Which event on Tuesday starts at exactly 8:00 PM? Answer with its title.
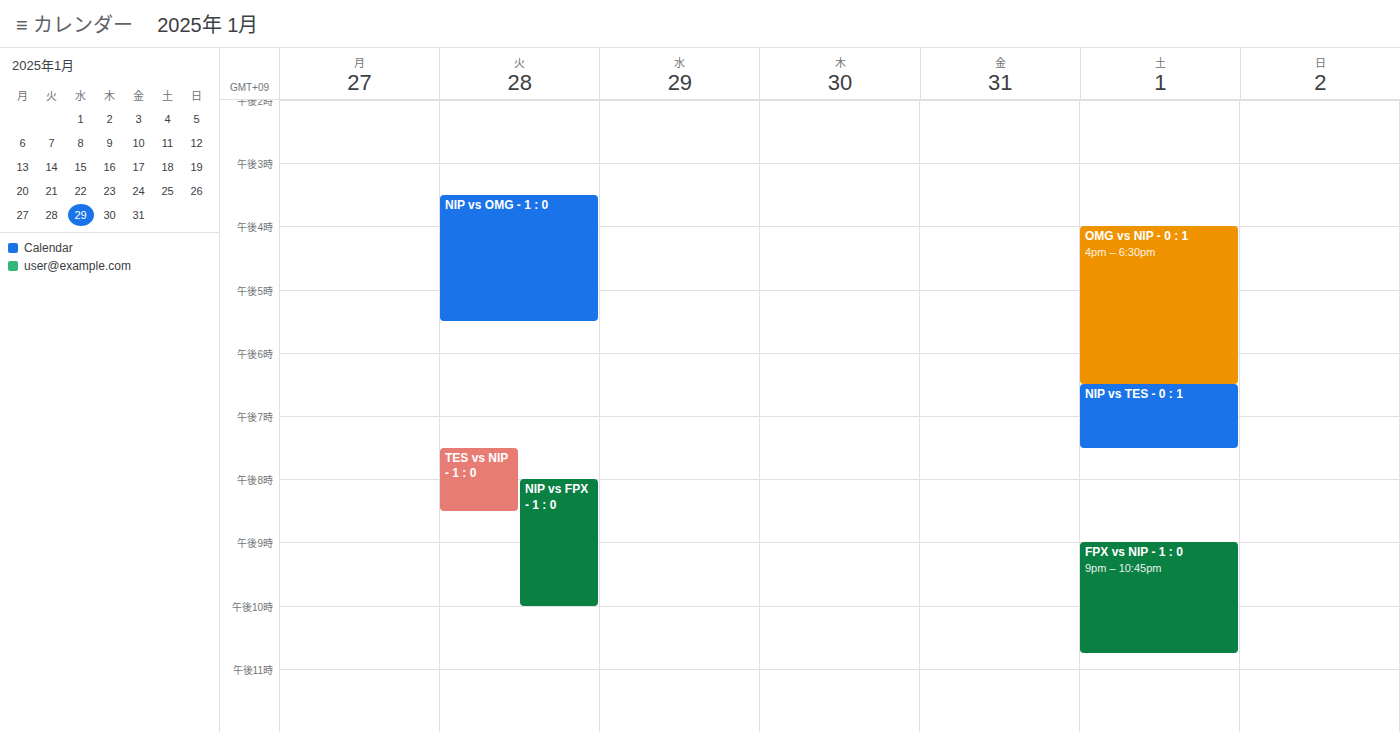
"NIP vs FPX - 1 : 0"